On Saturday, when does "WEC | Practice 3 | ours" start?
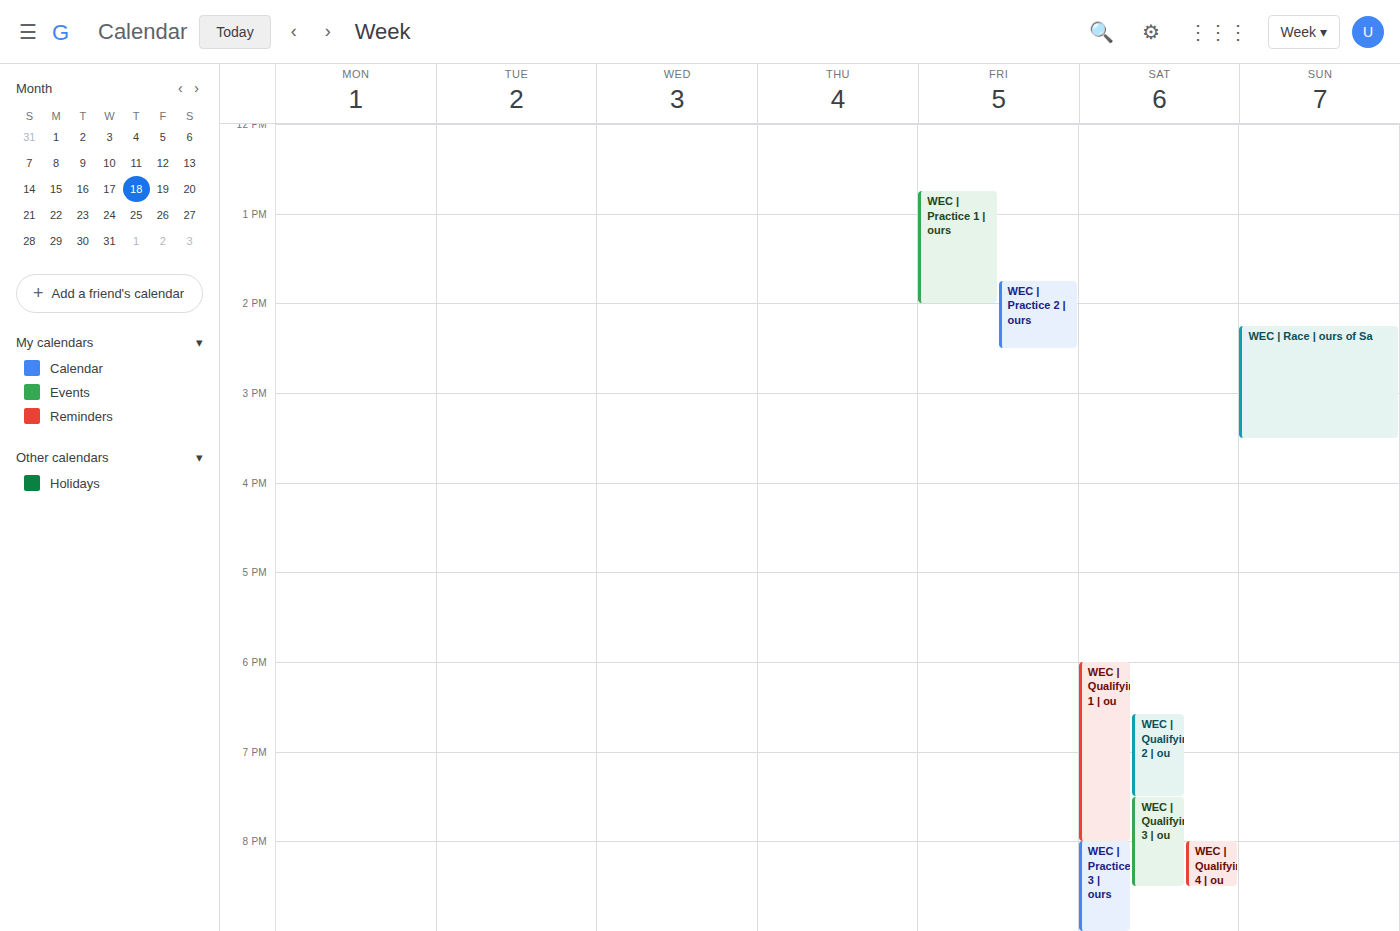
8:00 PM